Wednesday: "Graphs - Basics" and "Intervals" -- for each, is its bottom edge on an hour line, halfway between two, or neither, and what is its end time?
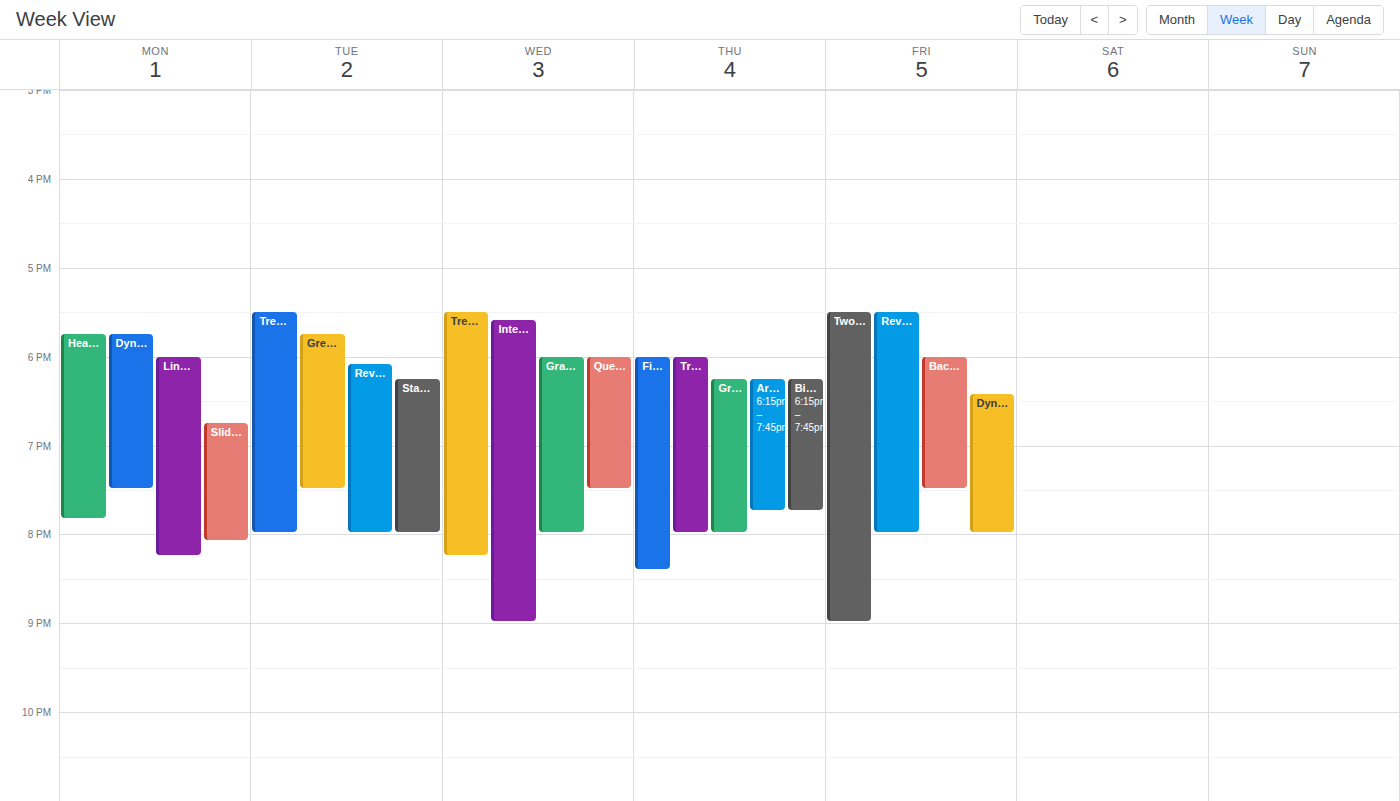
"Graphs - Basics": 8:00 PM, exactly on the 8 PM line. "Intervals": 9:00 PM, exactly on the 9 PM line.